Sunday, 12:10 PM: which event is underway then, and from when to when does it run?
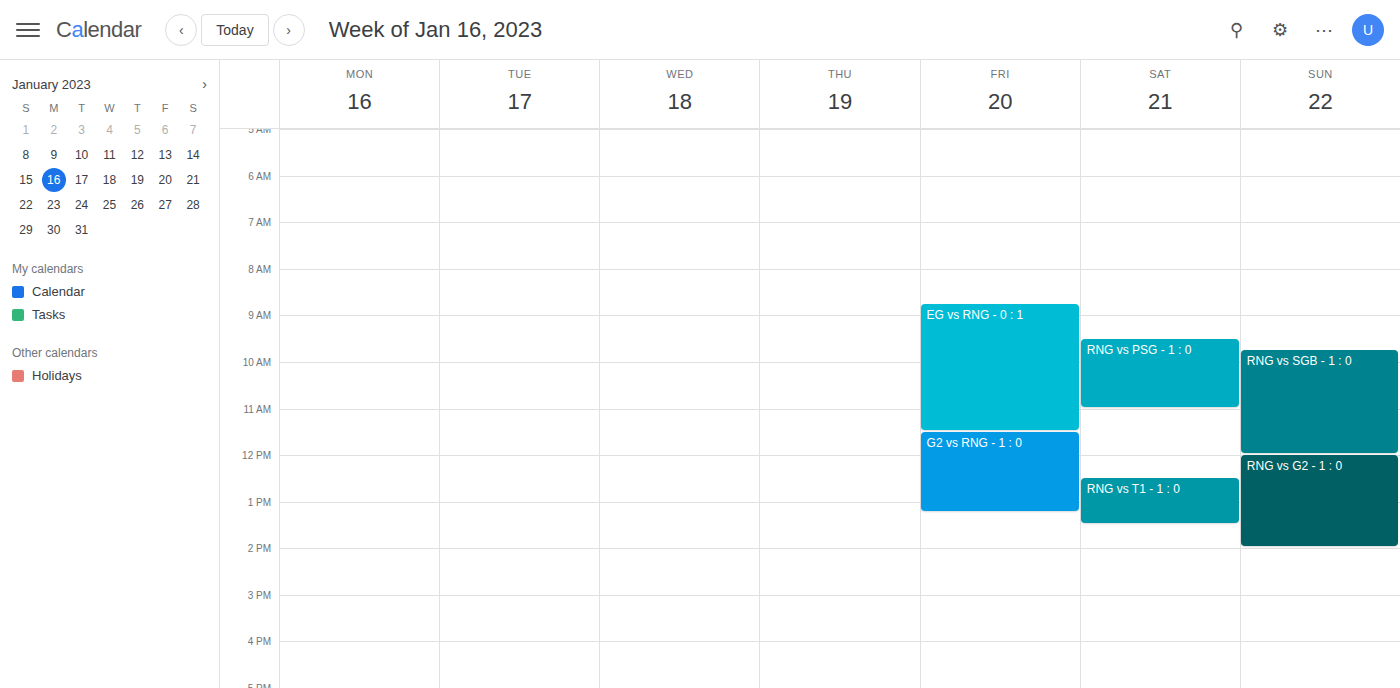
"RNG vs G2 - 1 : 0", 12:00 PM to 2:00 PM